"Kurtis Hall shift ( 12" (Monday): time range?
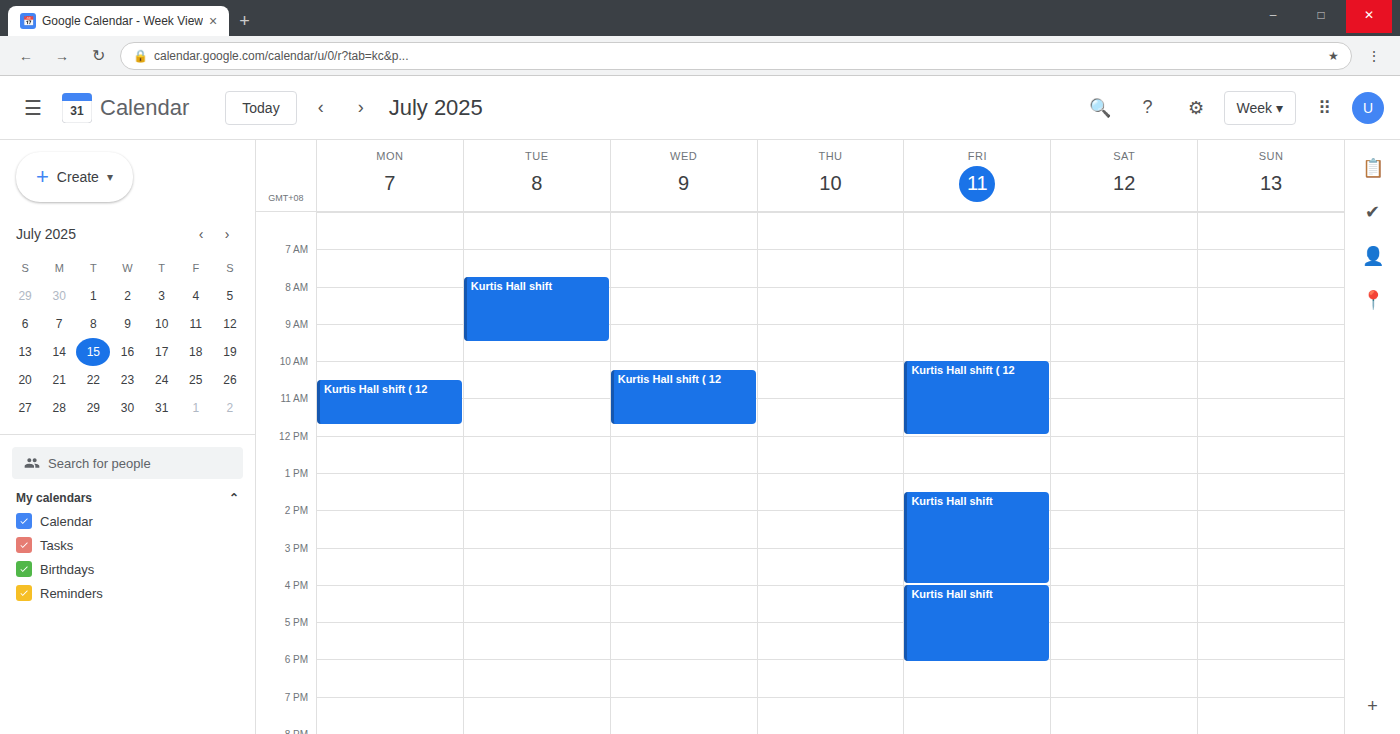
10:30 AM to 11:45 AM